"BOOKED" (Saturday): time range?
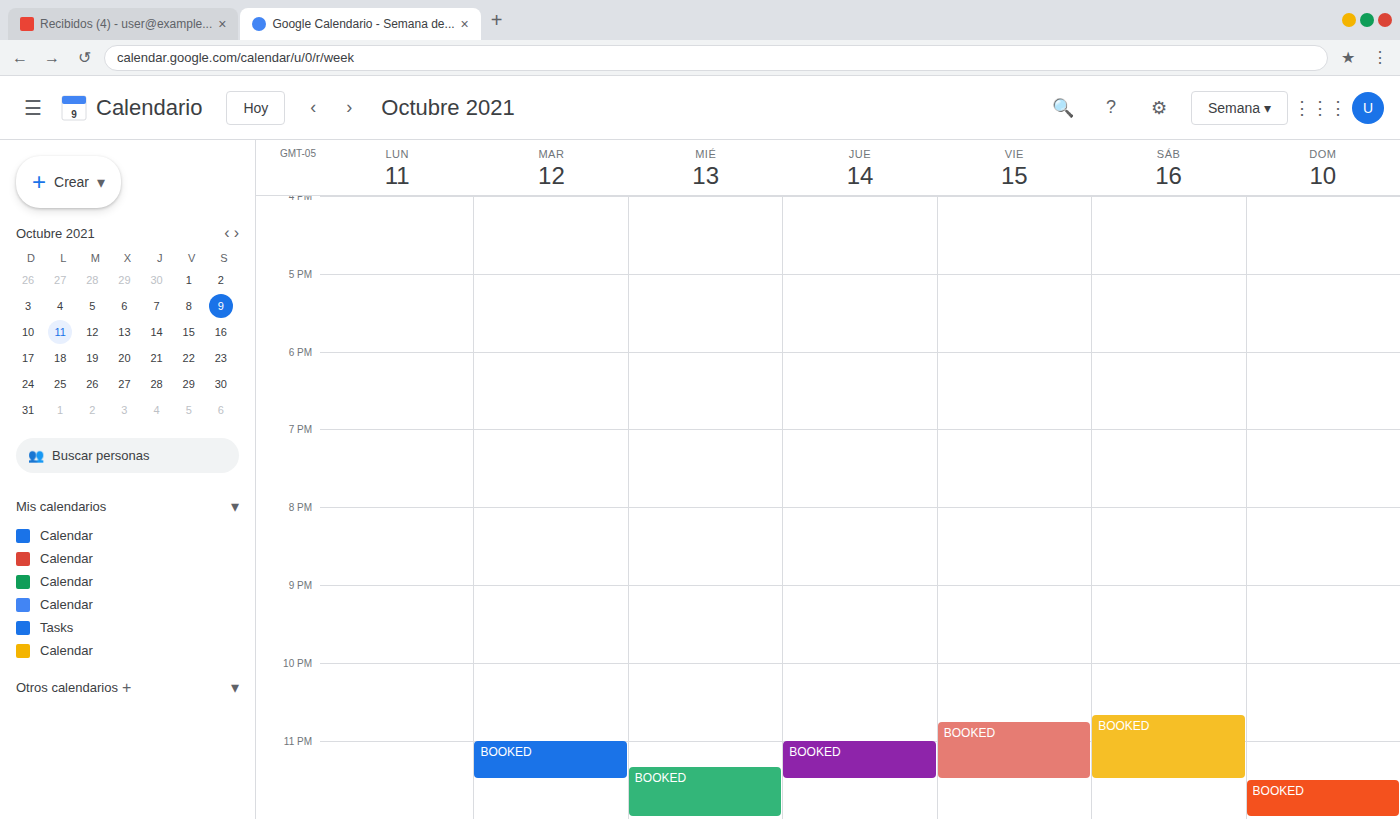
22:40 to 23:30